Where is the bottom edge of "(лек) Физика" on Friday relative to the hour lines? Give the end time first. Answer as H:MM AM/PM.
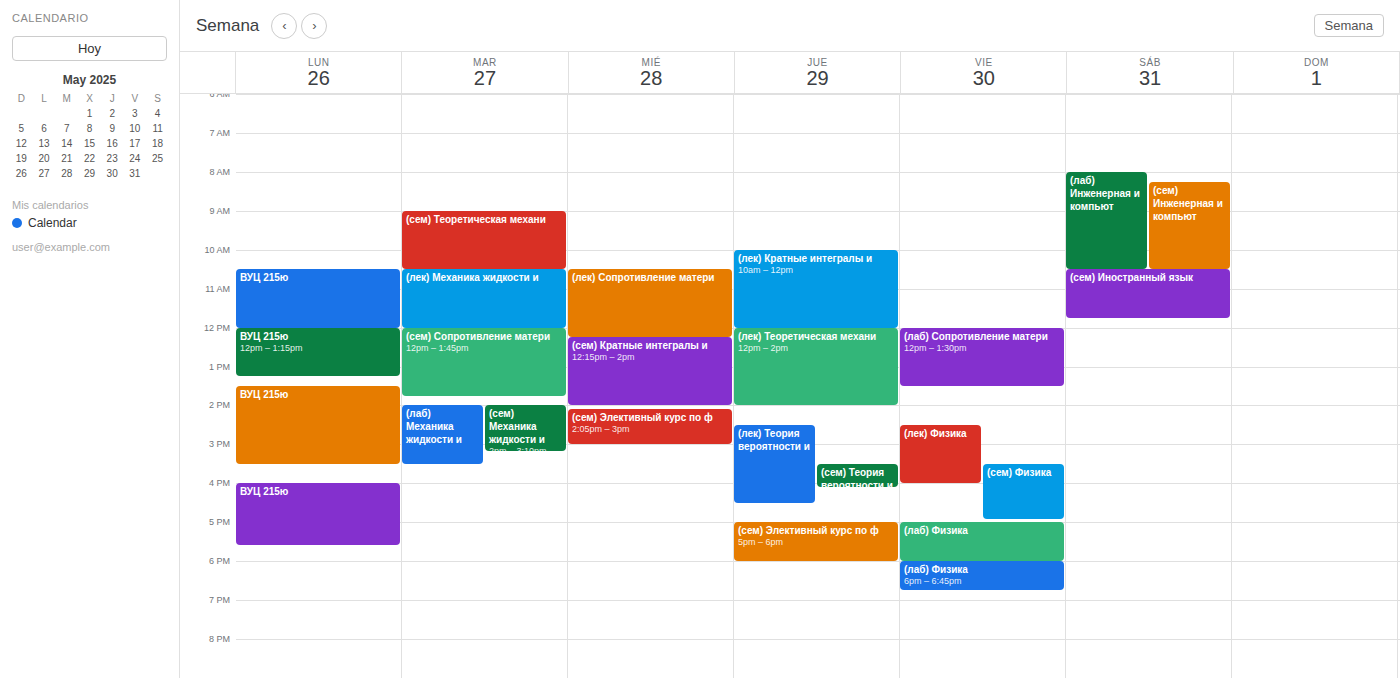
4:00 PM -- exactly on the 4 PM line.